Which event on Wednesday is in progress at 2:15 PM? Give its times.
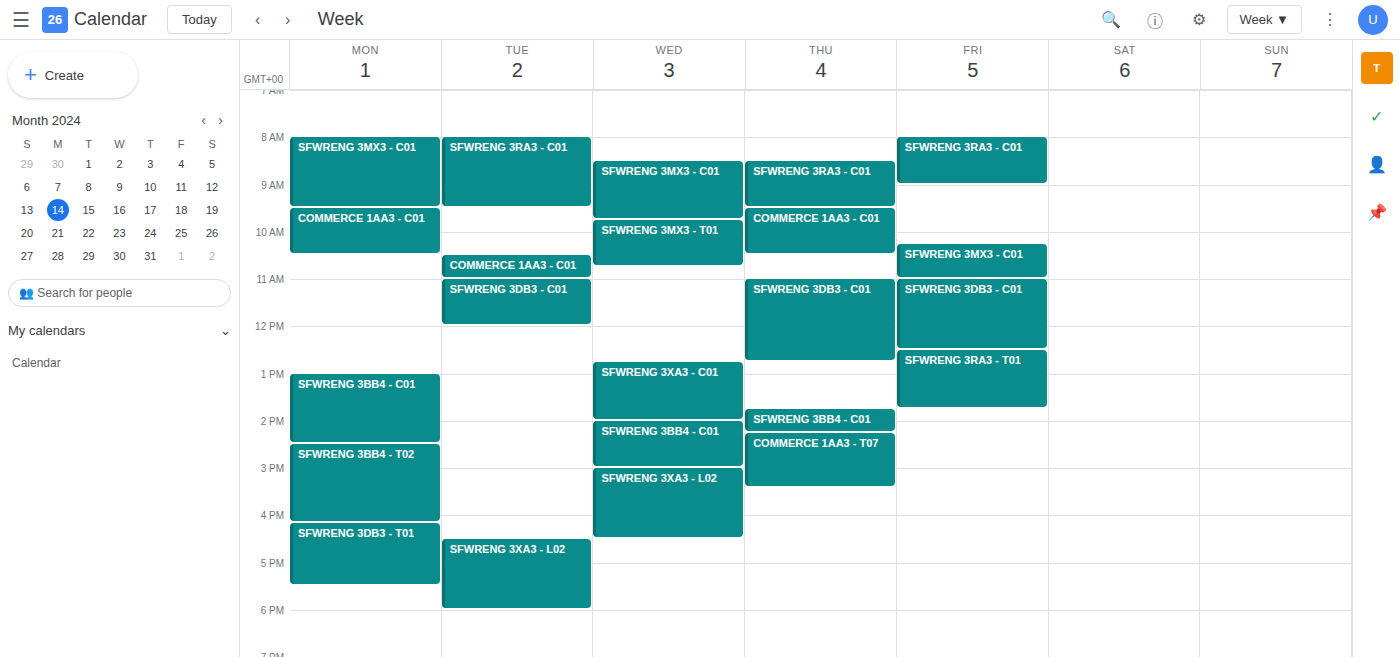
"SFWRENG 3BB4 - C01", 2:00 PM to 3:00 PM